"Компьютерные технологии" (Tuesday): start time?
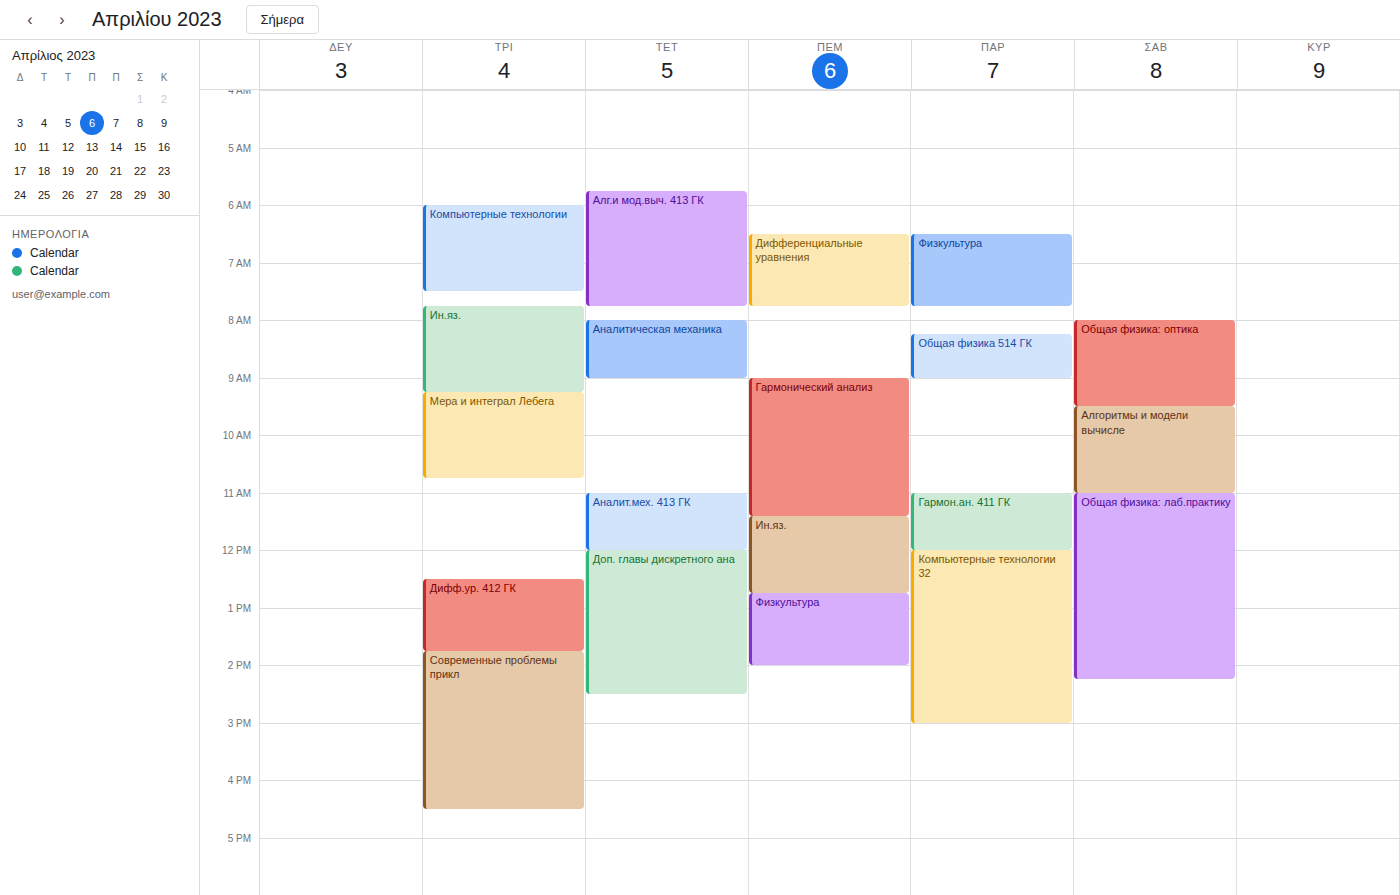
06:00